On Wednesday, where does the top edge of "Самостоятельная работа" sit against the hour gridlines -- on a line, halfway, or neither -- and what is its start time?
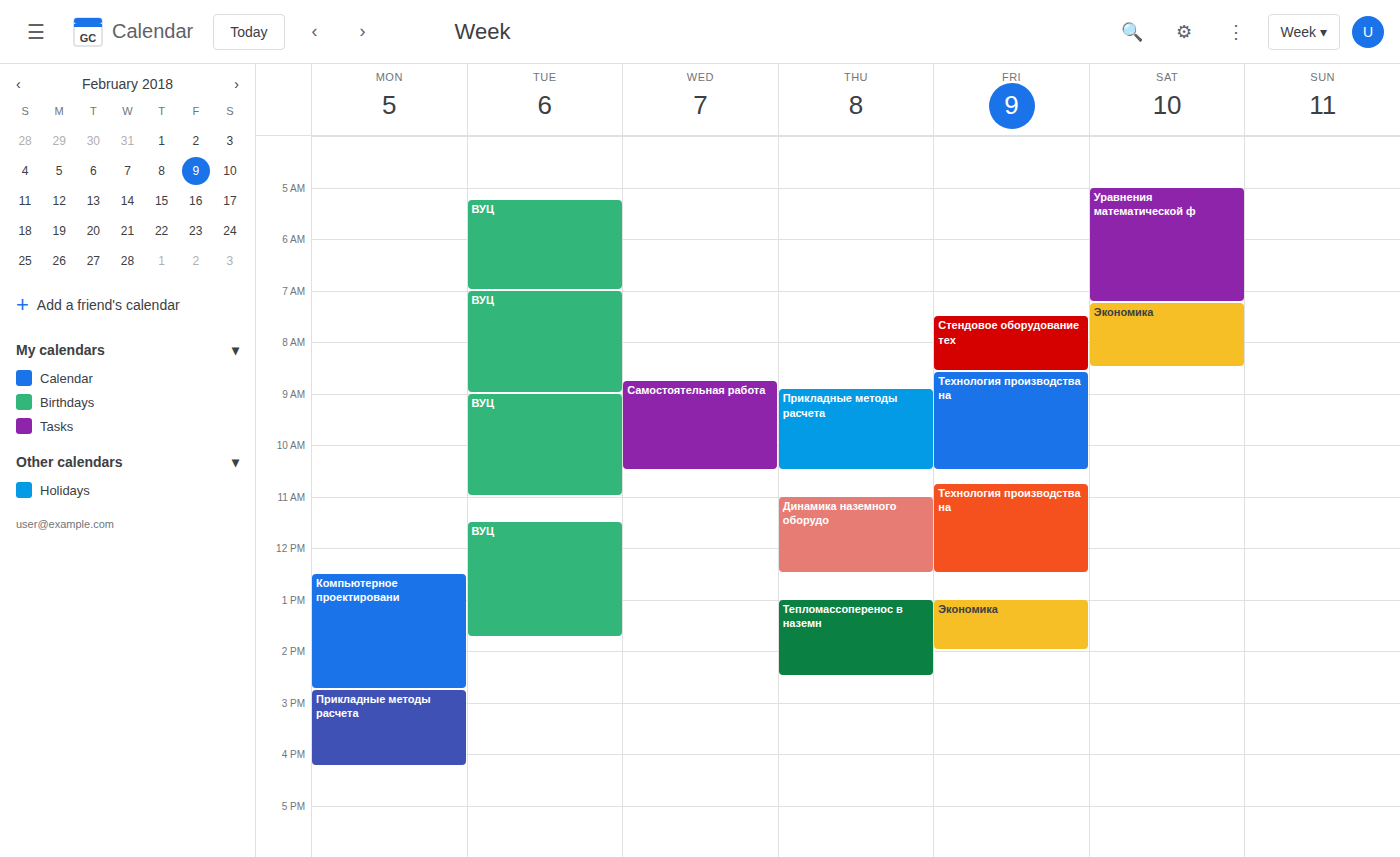
8:45 AM -- neither: three quarters of the way from the 8 AM line to the 9 AM line.